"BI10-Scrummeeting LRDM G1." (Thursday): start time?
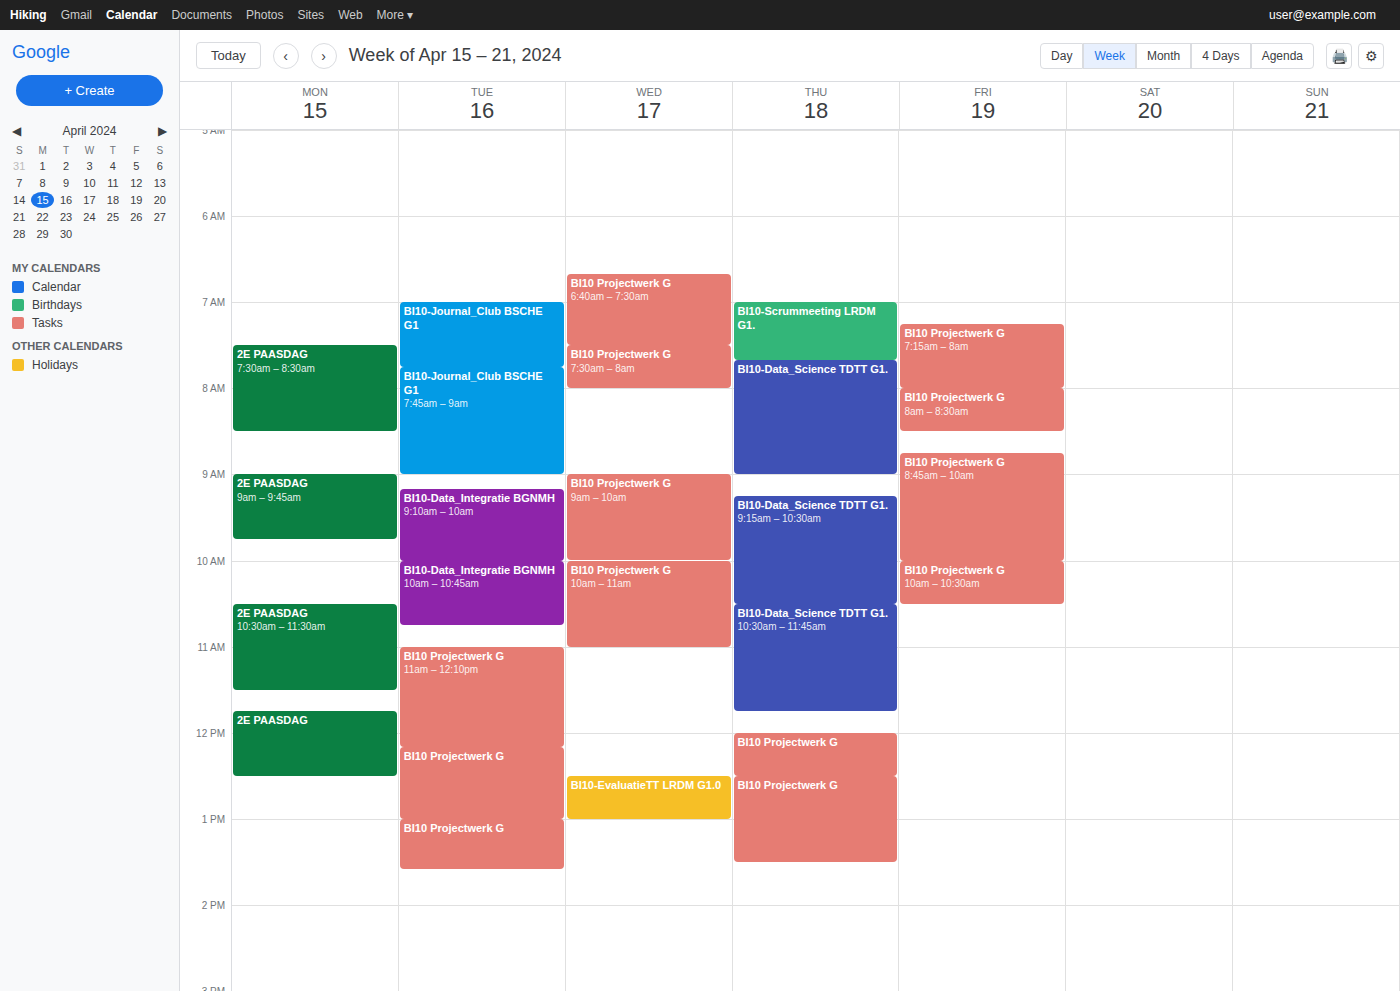
7:00 AM